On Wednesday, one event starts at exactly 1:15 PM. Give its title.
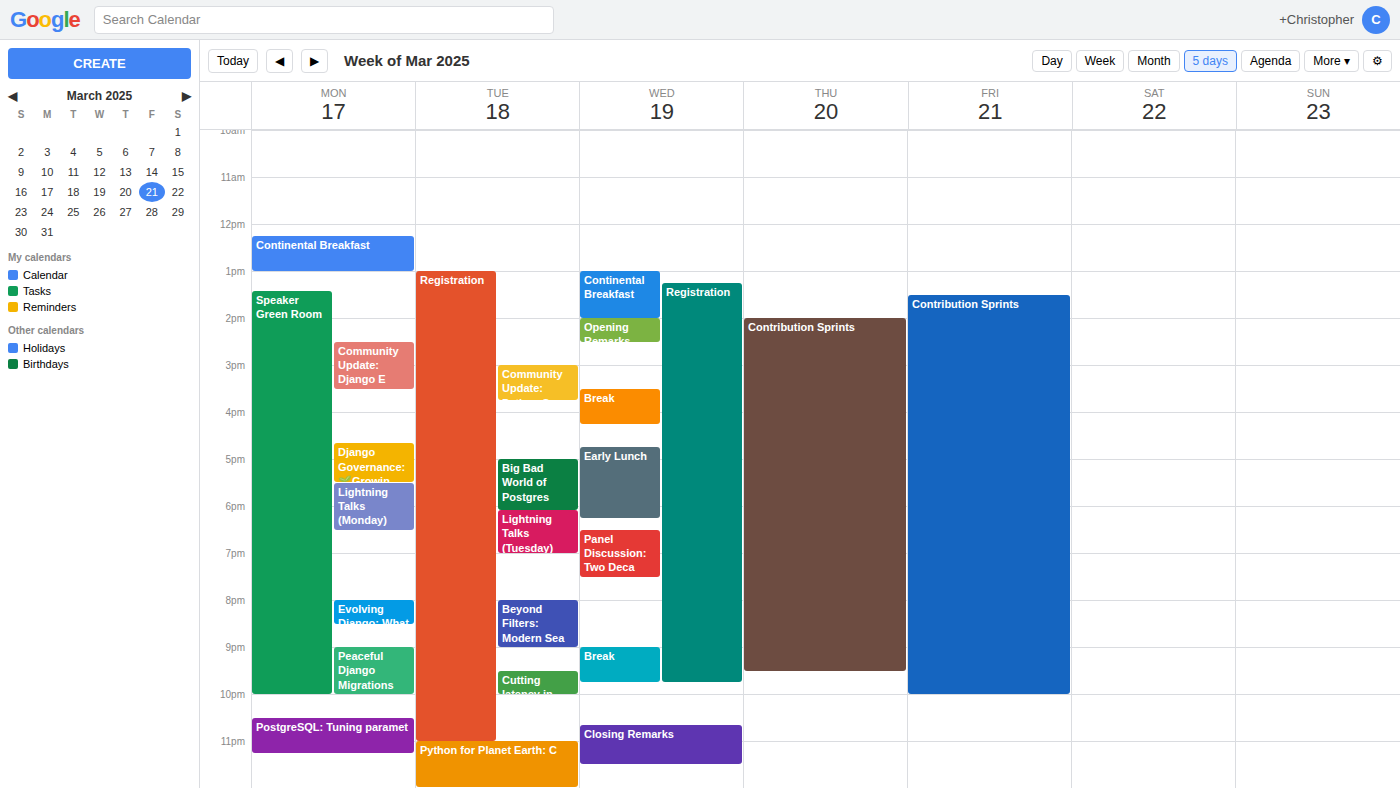
"Registration"